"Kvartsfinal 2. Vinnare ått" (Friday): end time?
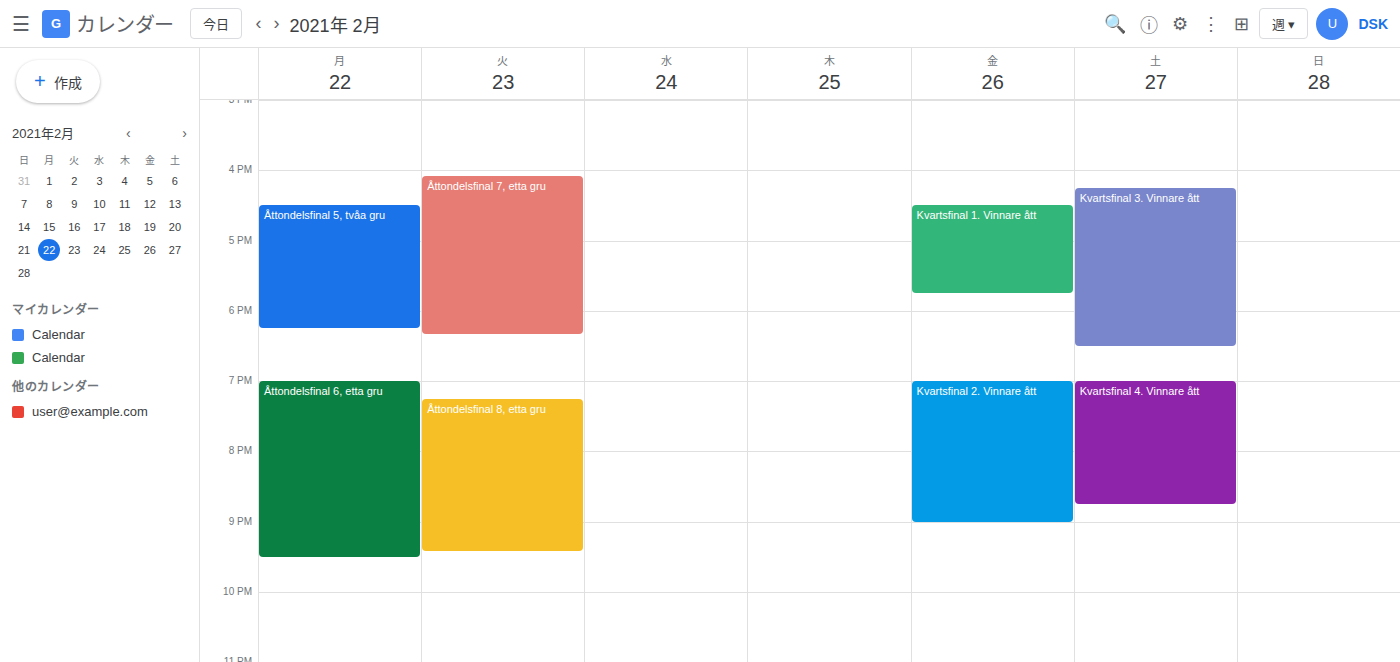
9:00 PM